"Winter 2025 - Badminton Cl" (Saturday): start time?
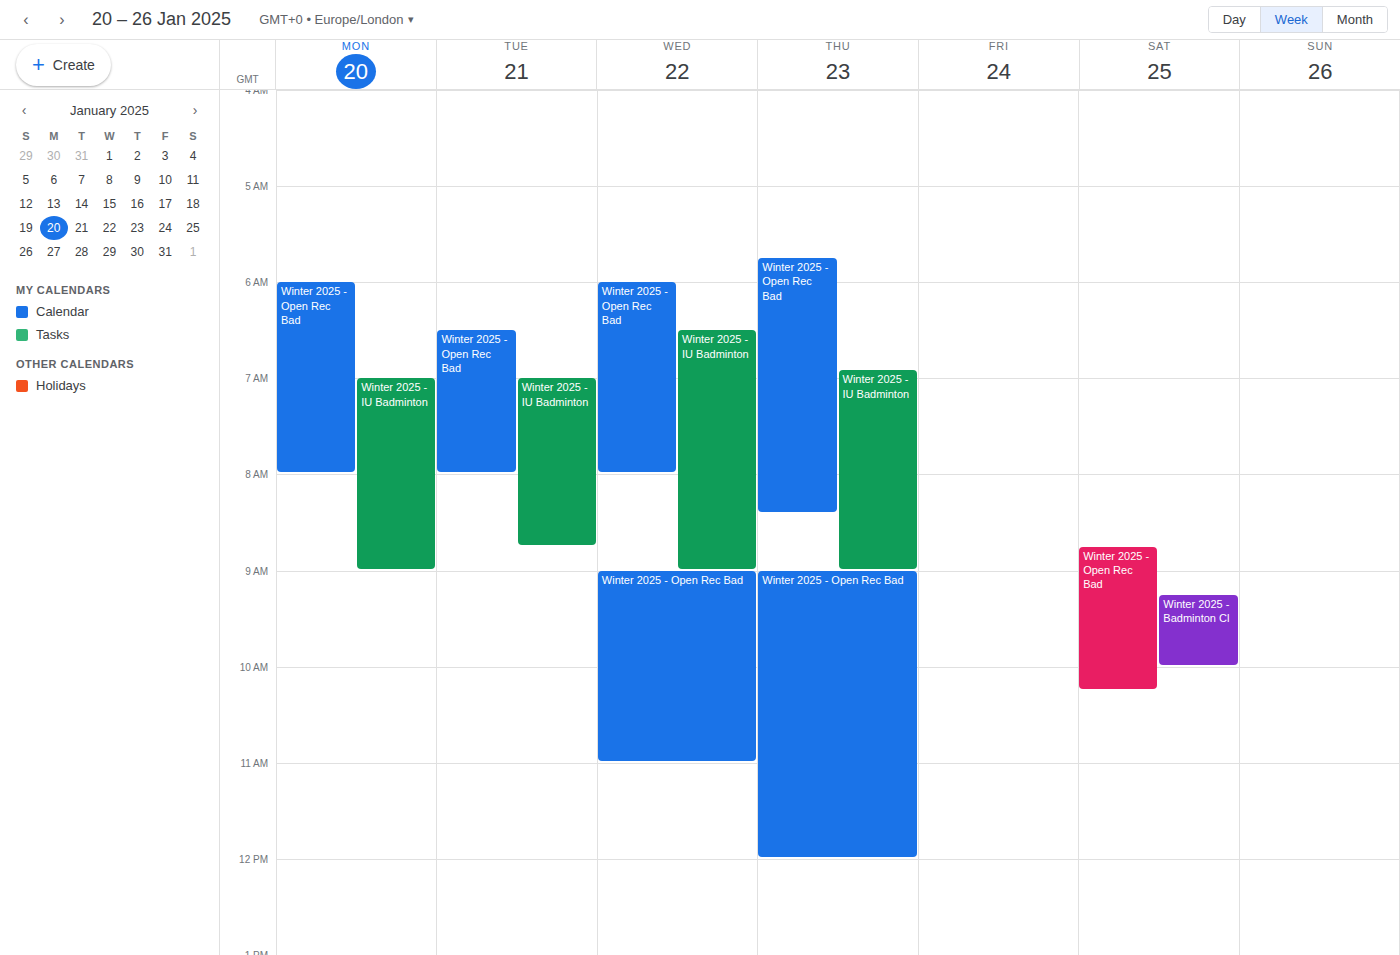
9:15 AM